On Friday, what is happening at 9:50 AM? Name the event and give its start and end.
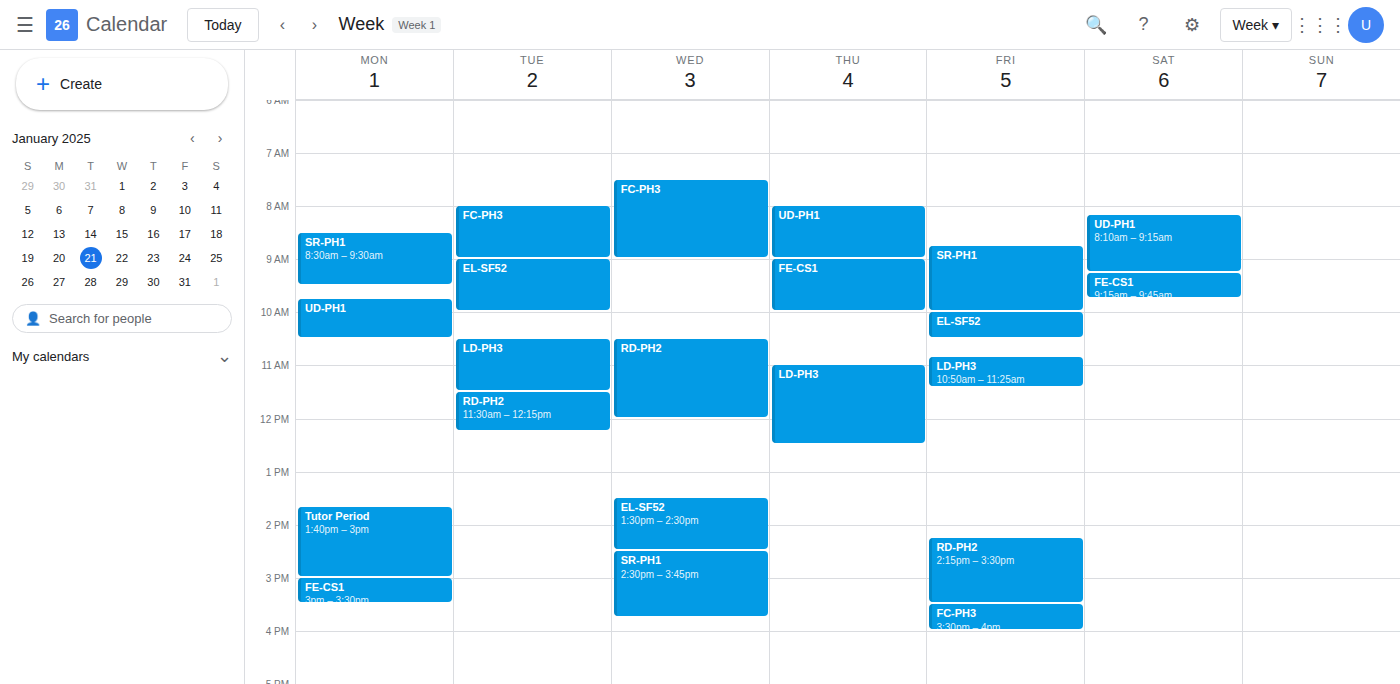
"SR-PH1", 8:45 AM to 10:00 AM